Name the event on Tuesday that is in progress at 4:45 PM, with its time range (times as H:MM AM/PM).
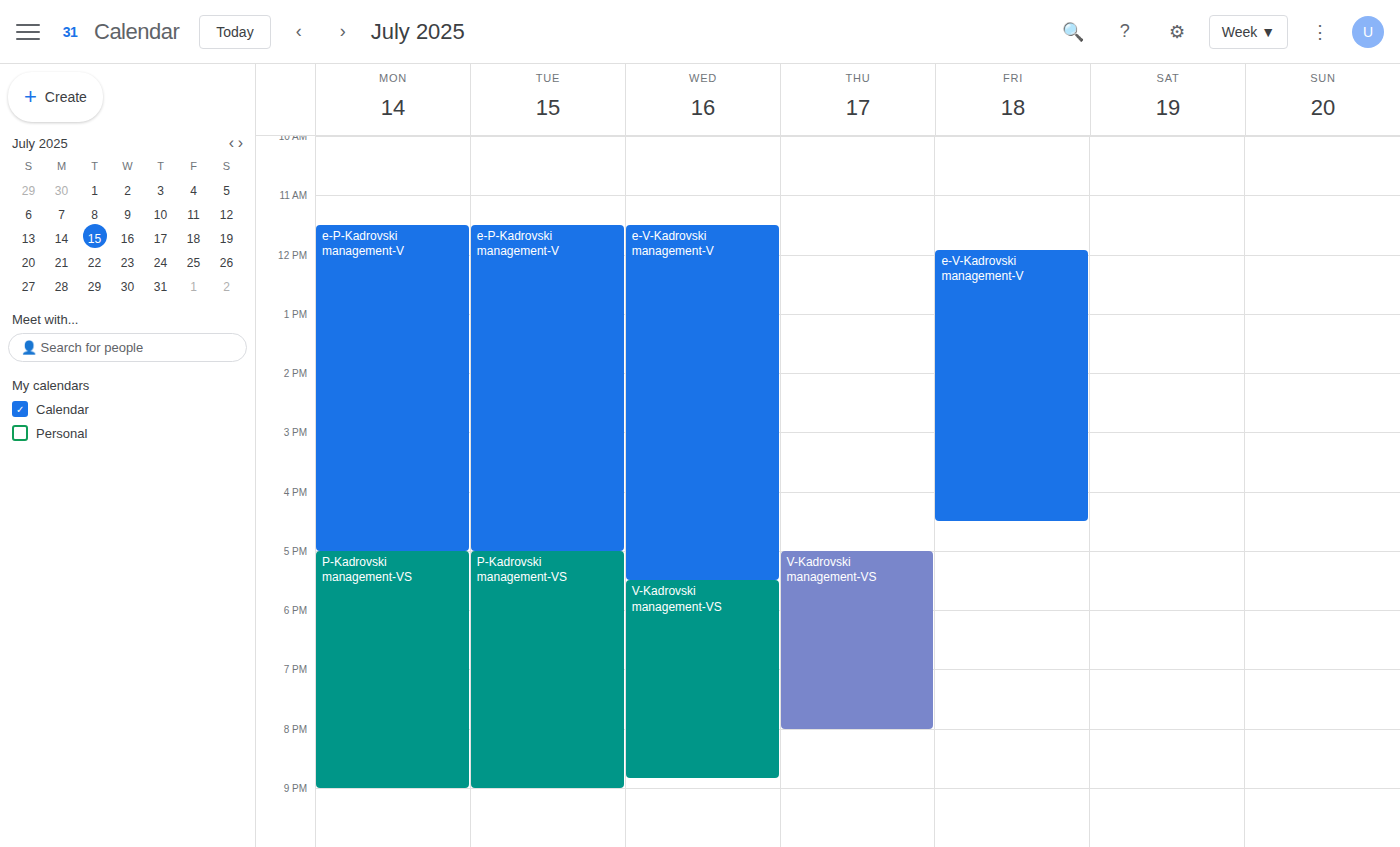
"e-P-Kadrovski management-V", 11:30 AM to 5:00 PM